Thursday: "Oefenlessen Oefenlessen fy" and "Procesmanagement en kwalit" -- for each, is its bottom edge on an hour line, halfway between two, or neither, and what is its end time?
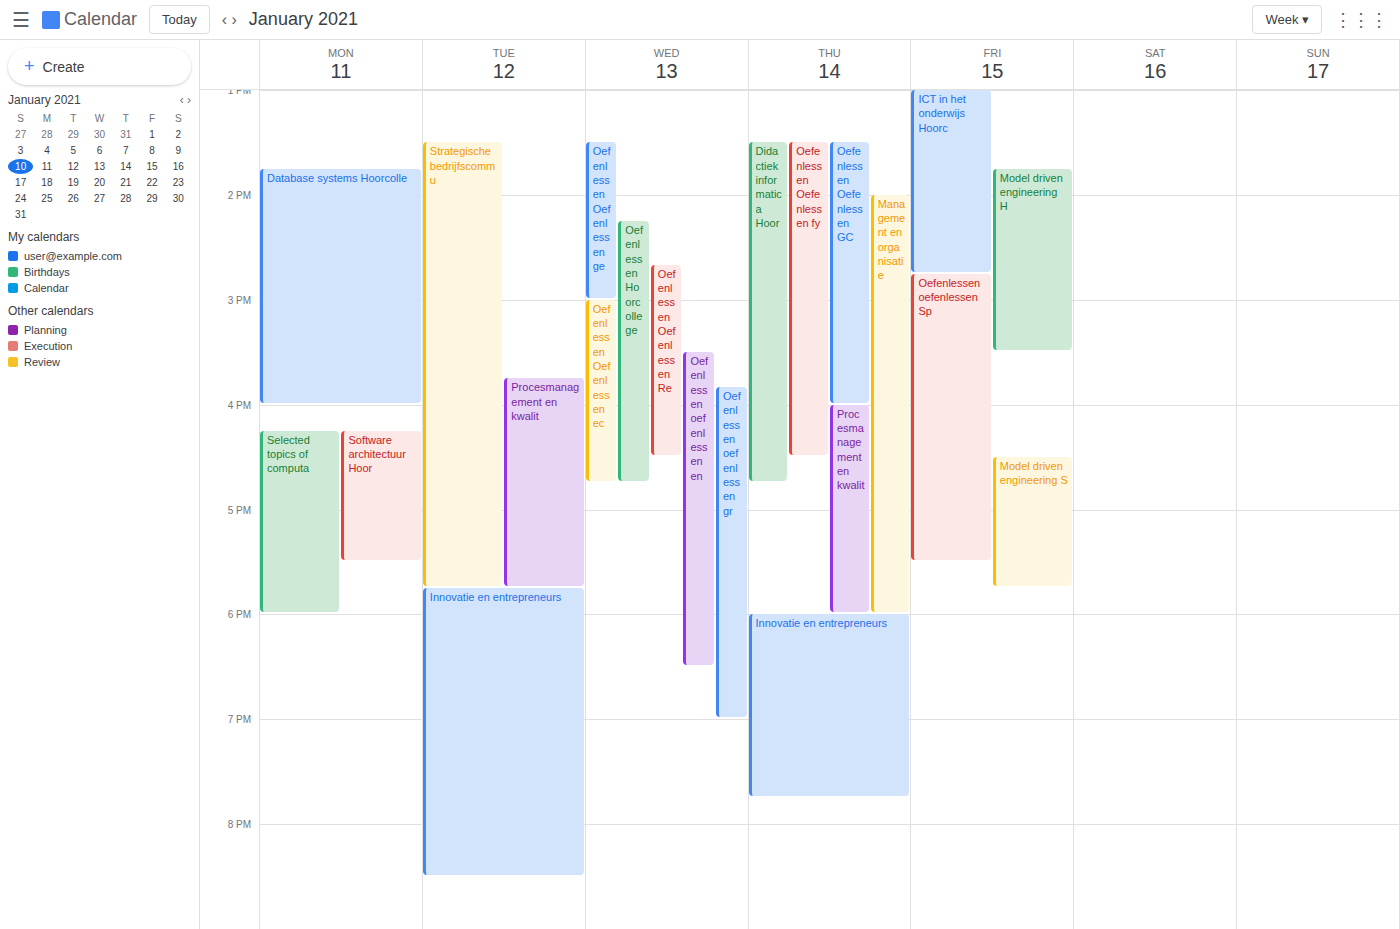
"Oefenlessen Oefenlessen fy": 4:30 PM, halfway between the 4 PM and 5 PM lines. "Procesmanagement en kwalit": 6:00 PM, exactly on the 6 PM line.